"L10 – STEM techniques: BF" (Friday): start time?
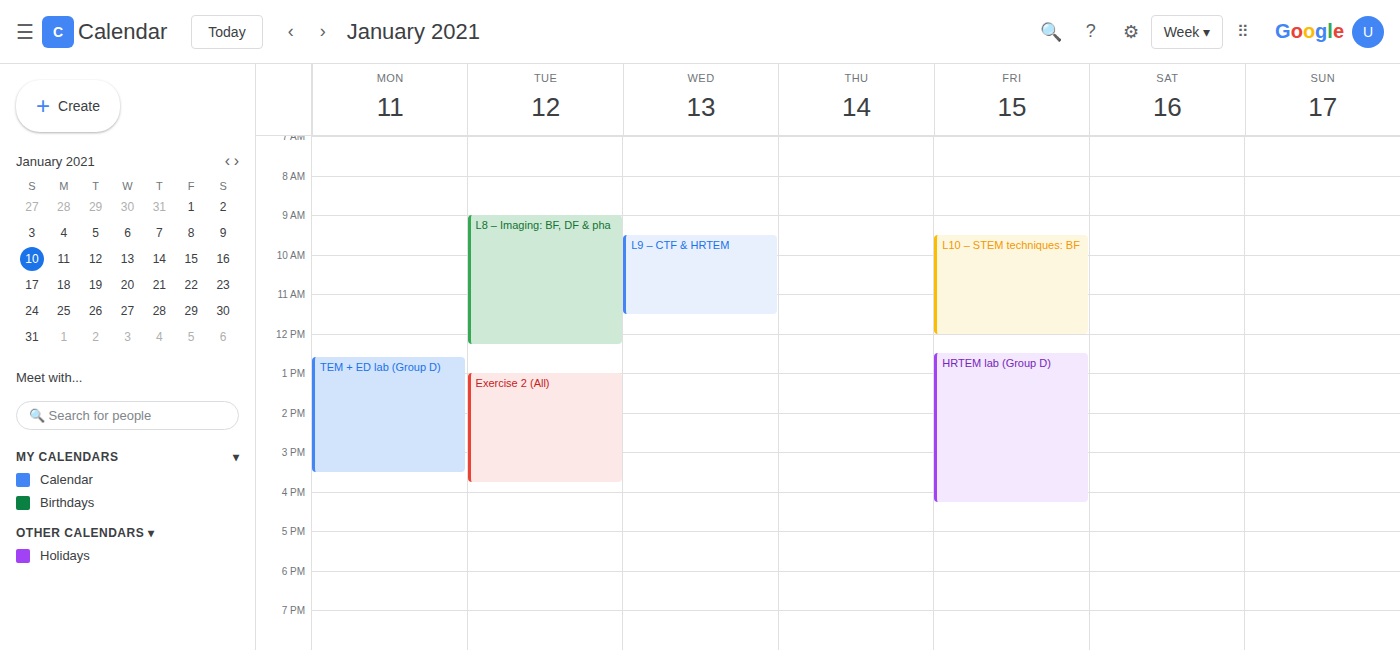
9:30 AM